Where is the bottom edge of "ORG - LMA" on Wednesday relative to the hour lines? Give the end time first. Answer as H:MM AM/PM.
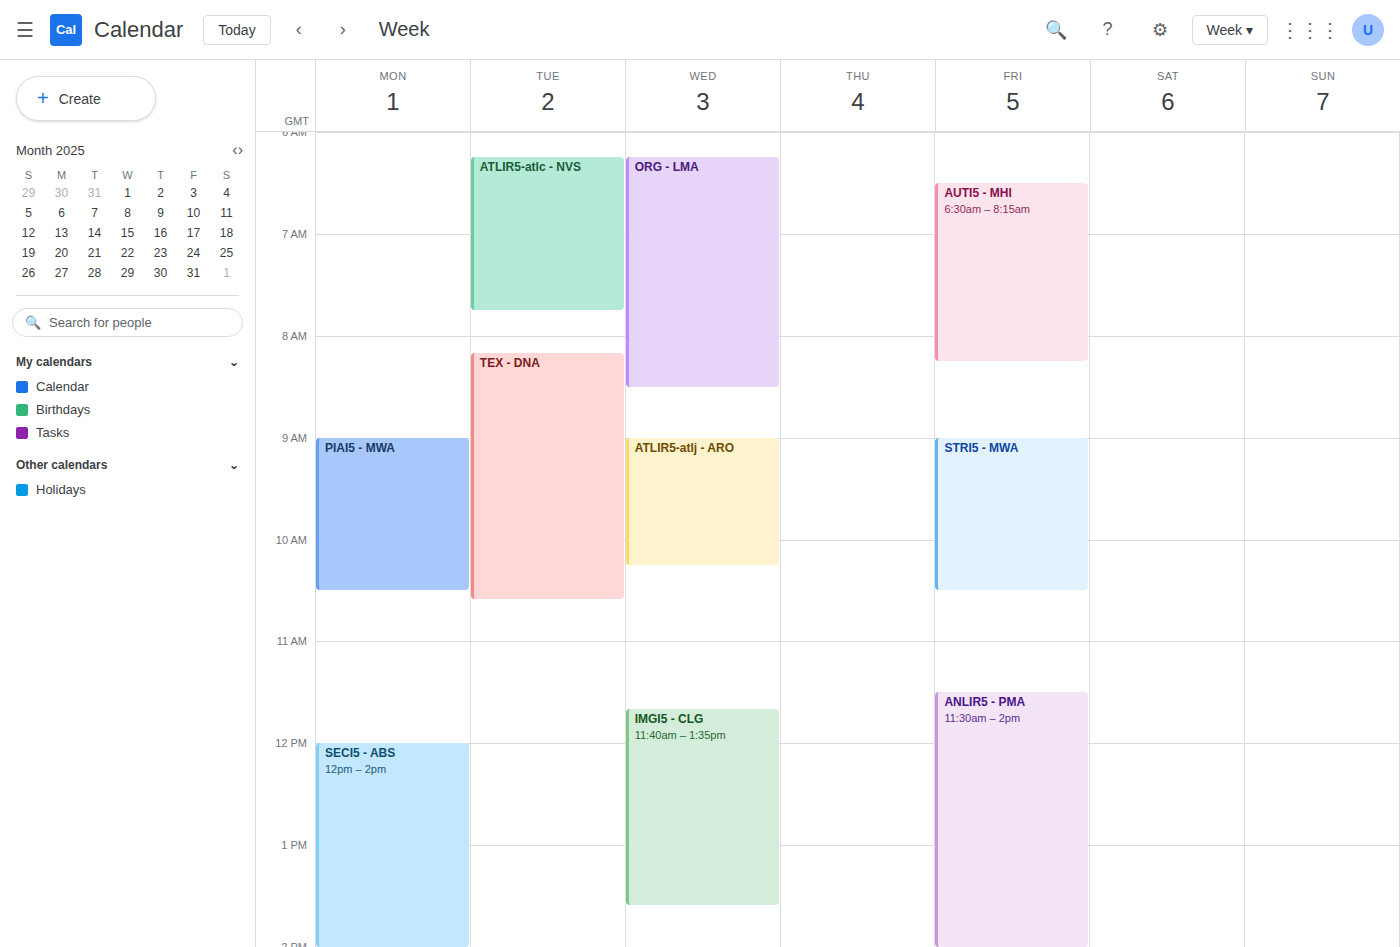
8:30 AM -- halfway between the 8 AM and 9 AM lines.